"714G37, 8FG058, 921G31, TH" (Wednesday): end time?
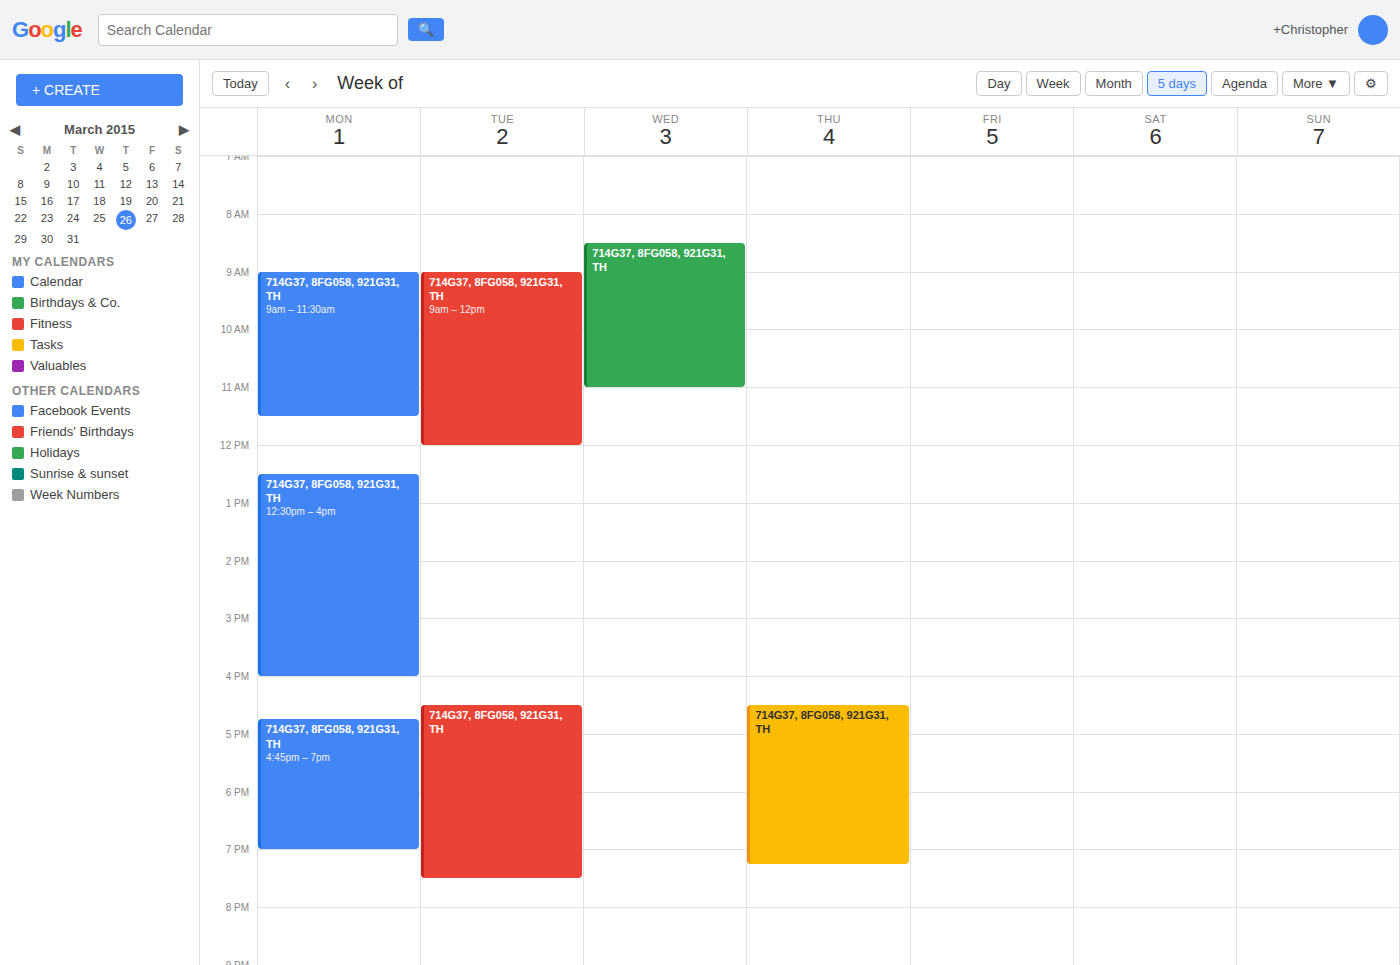
11:00 AM